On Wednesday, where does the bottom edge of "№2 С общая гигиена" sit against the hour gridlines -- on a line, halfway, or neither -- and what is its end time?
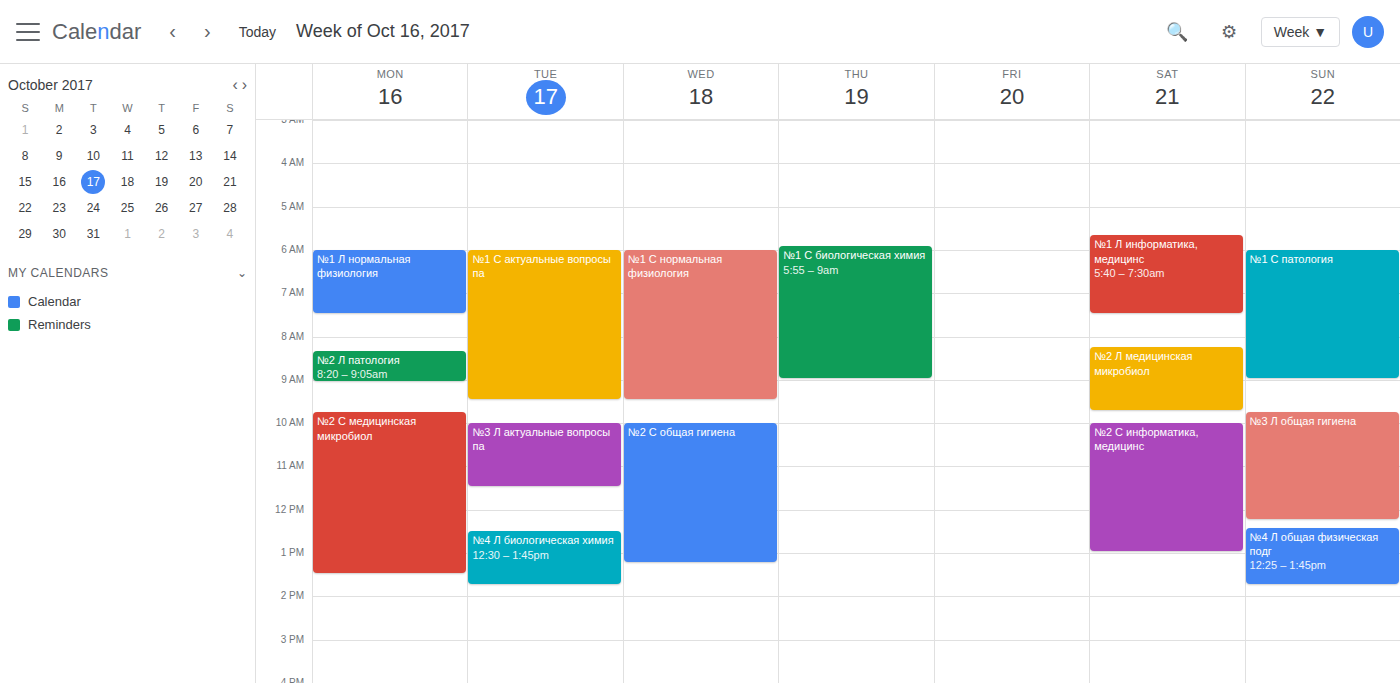
1:15 PM -- neither: a quarter of the way from the 1 PM line to the 2 PM line.